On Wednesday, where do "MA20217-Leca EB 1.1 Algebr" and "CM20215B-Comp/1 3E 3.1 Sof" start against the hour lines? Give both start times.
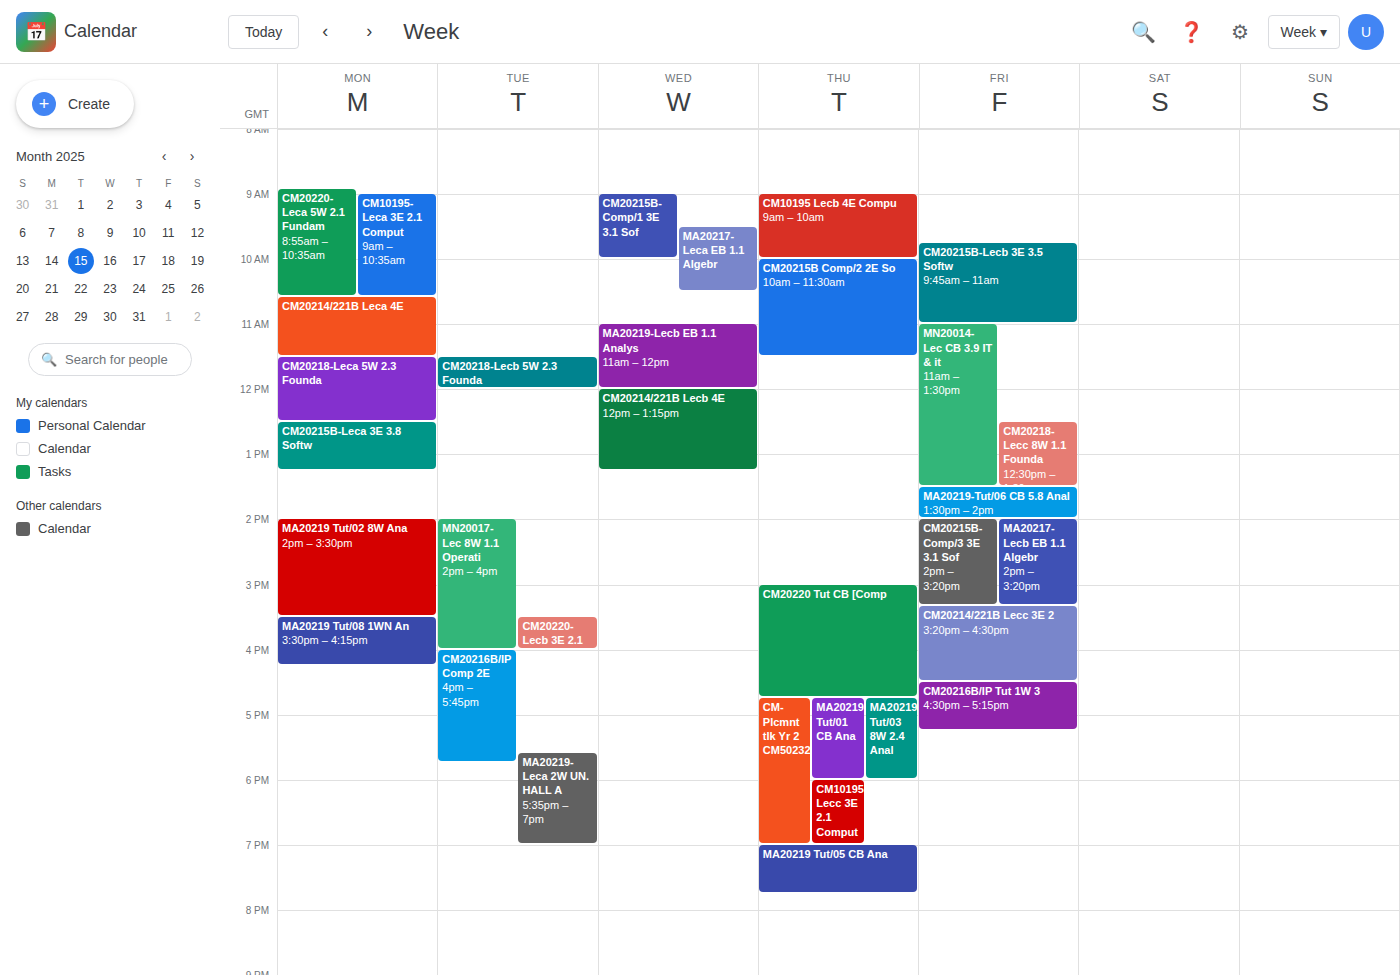
"MA20217-Leca EB 1.1 Algebr": 9:30 AM, halfway between the 9 AM and 10 AM lines. "CM20215B-Comp/1 3E 3.1 Sof": 9:00 AM, exactly on the 9 AM line.